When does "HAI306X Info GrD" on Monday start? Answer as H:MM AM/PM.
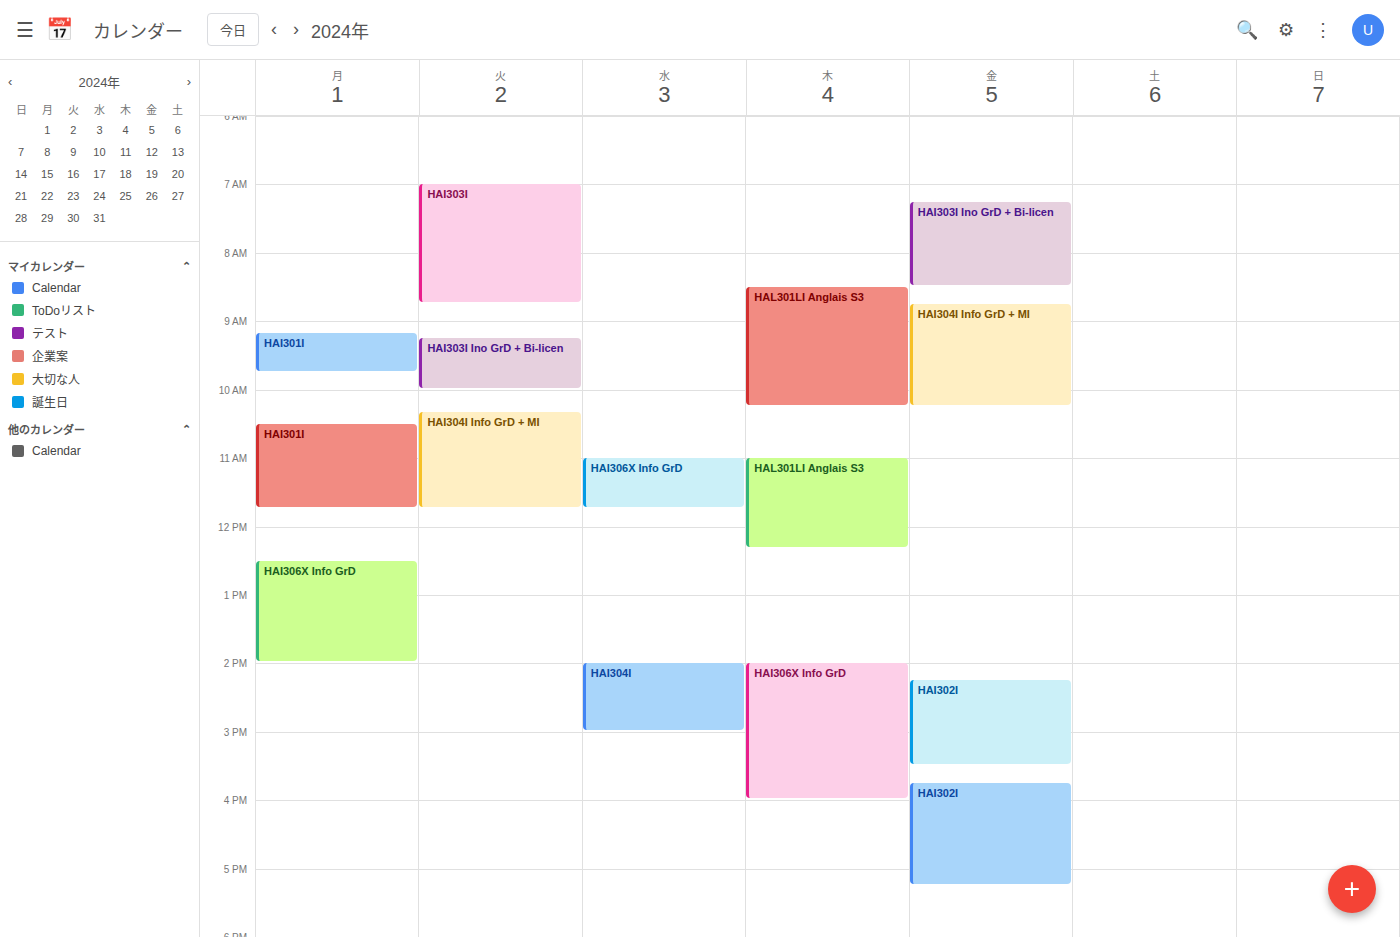
12:30 PM